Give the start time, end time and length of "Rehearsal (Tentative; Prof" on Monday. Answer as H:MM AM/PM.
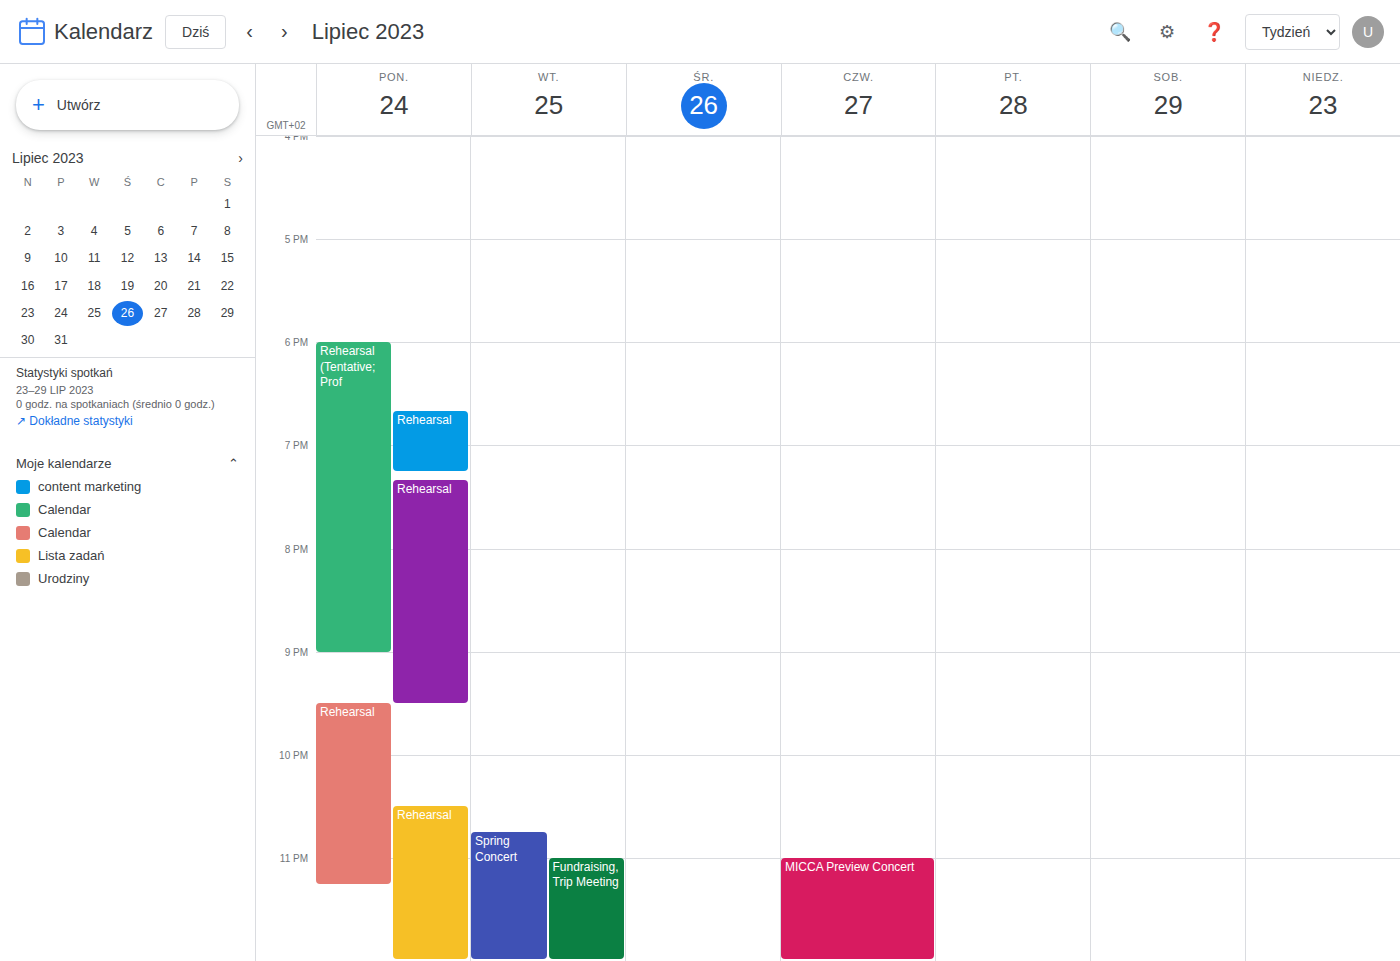
6:00 PM to 9:00 PM, 3 hours